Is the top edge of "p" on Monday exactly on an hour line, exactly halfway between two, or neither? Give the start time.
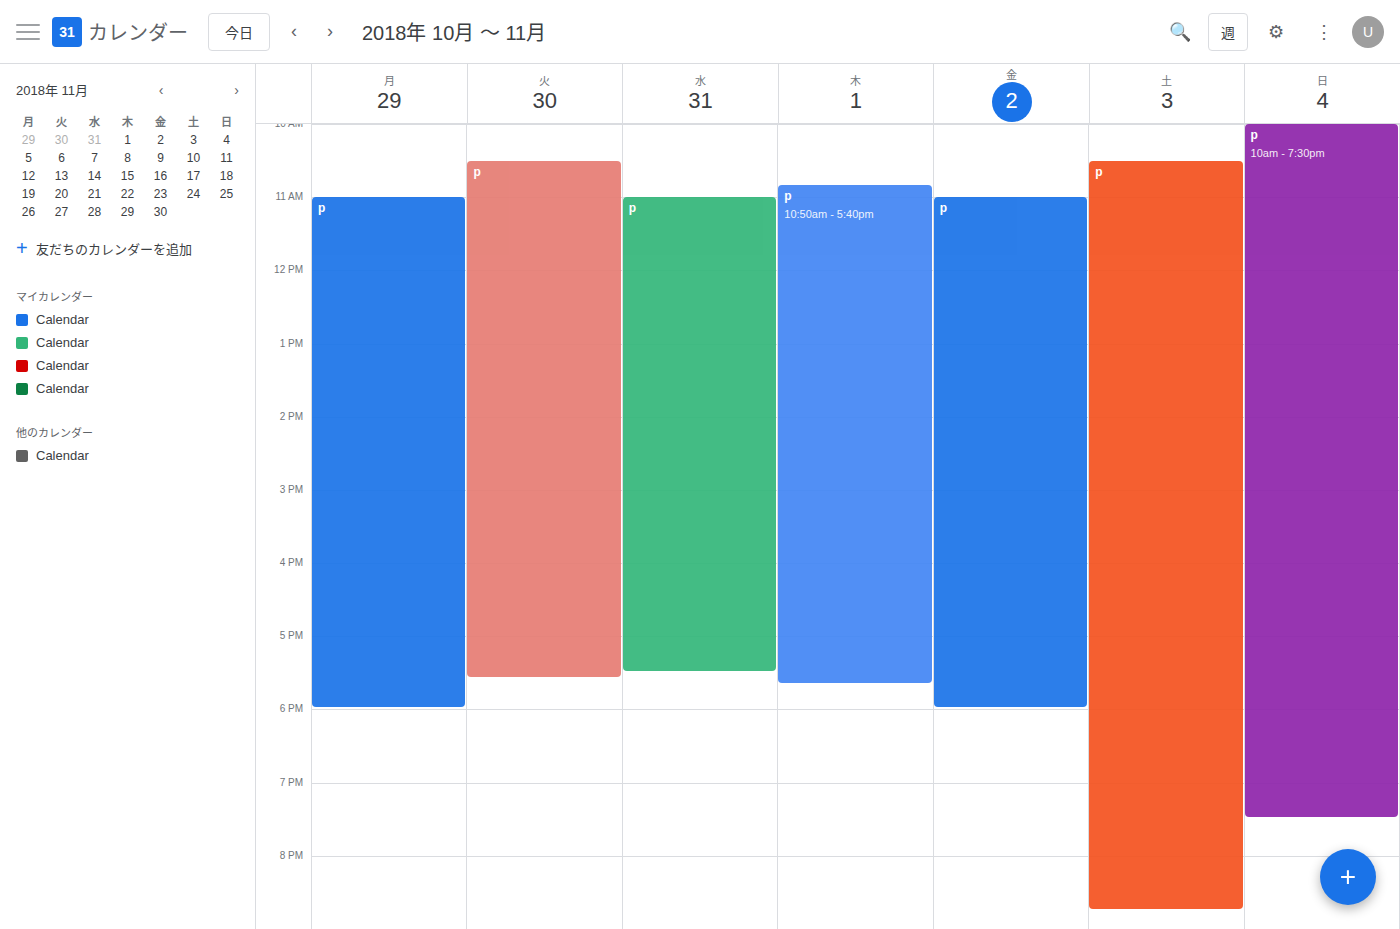
11:00 AM -- exactly on the 11 AM line.